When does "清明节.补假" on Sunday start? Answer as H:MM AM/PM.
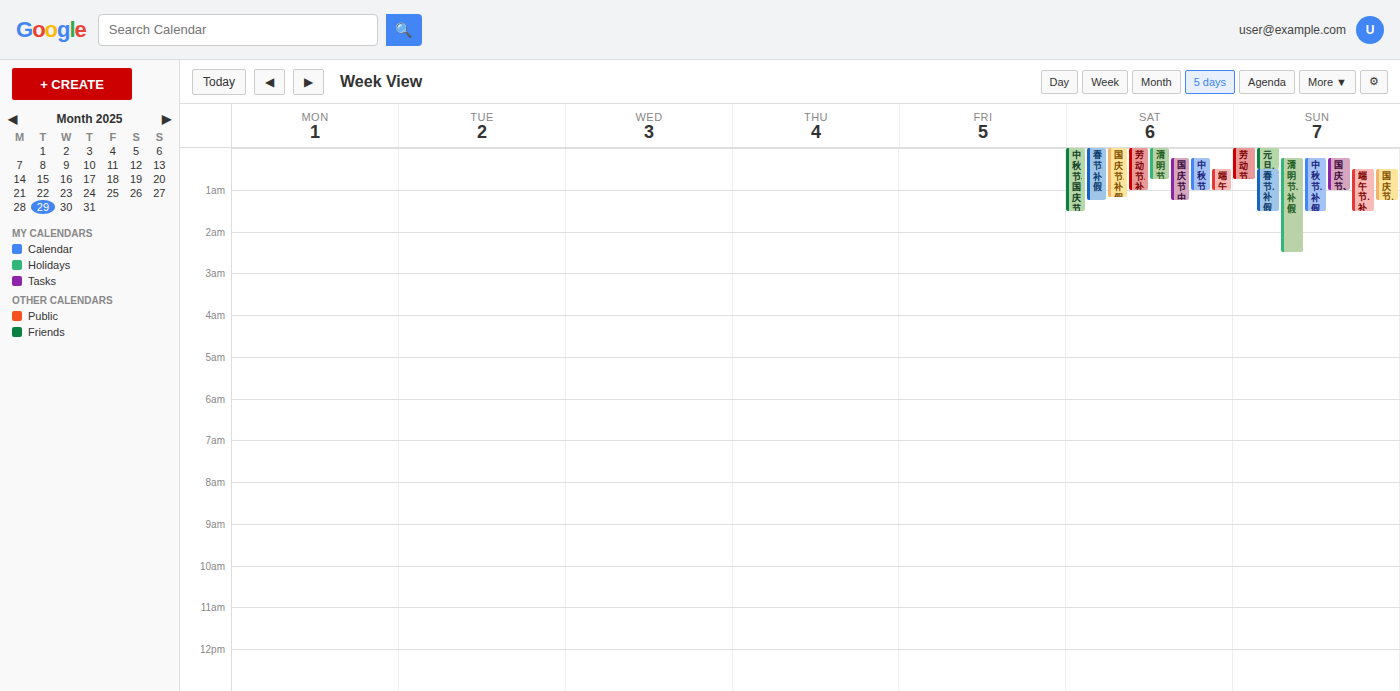
12:15 AM